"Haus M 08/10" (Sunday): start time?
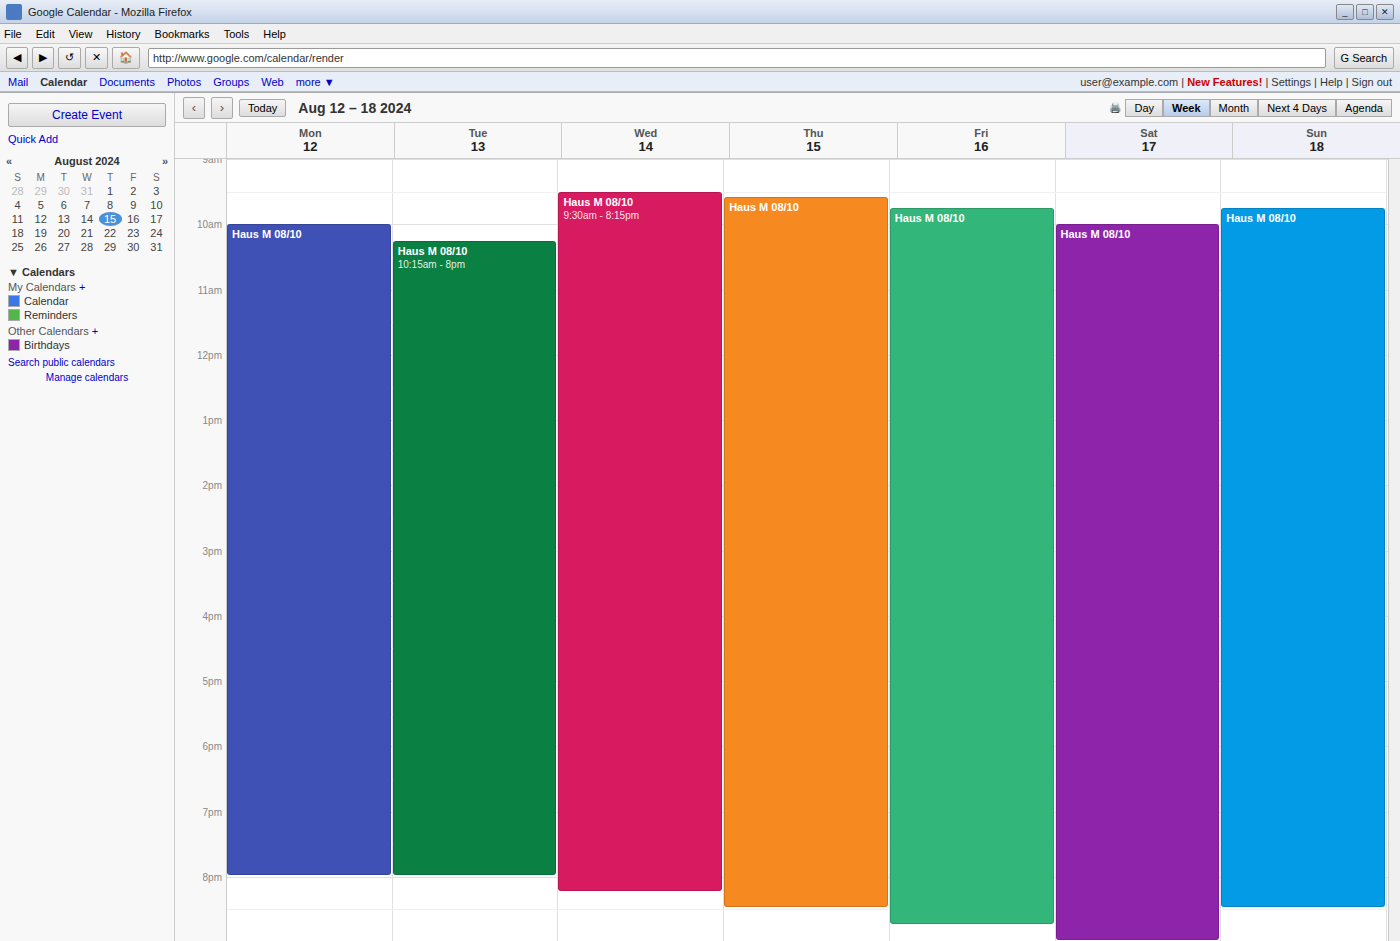
9:45 AM